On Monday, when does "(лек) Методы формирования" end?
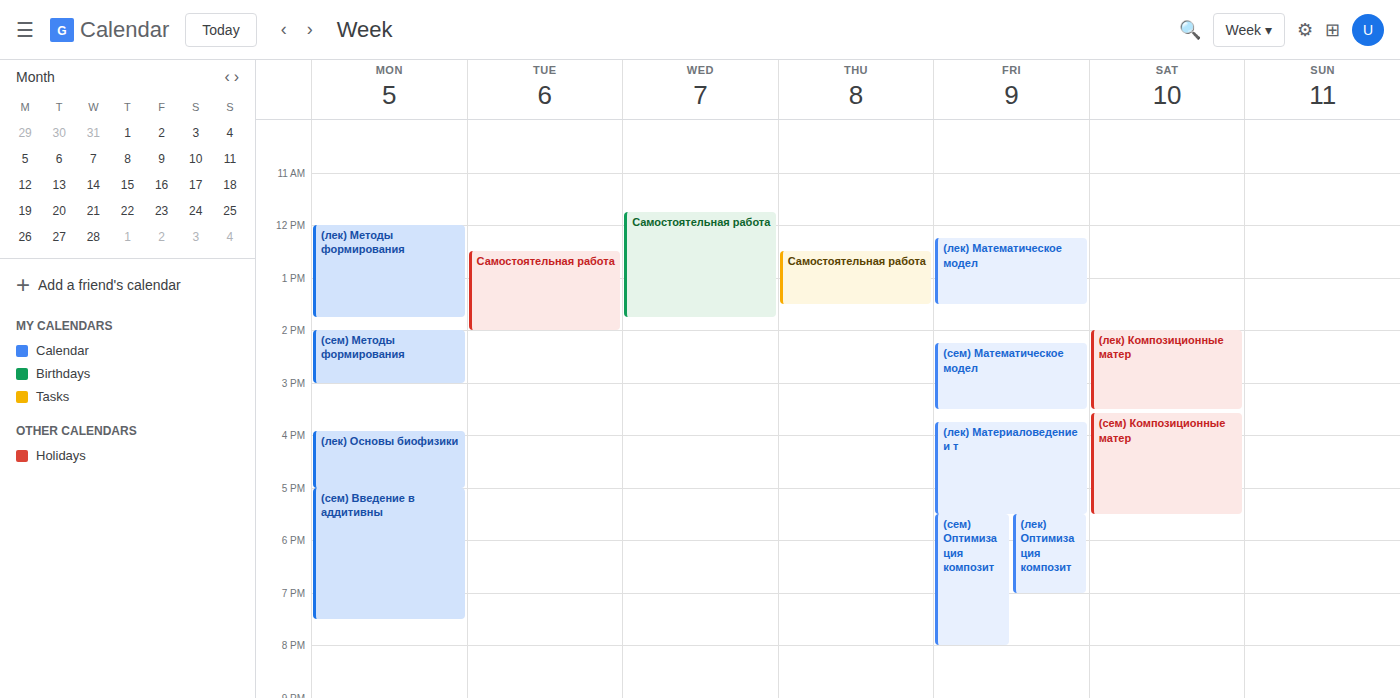
1:45 PM